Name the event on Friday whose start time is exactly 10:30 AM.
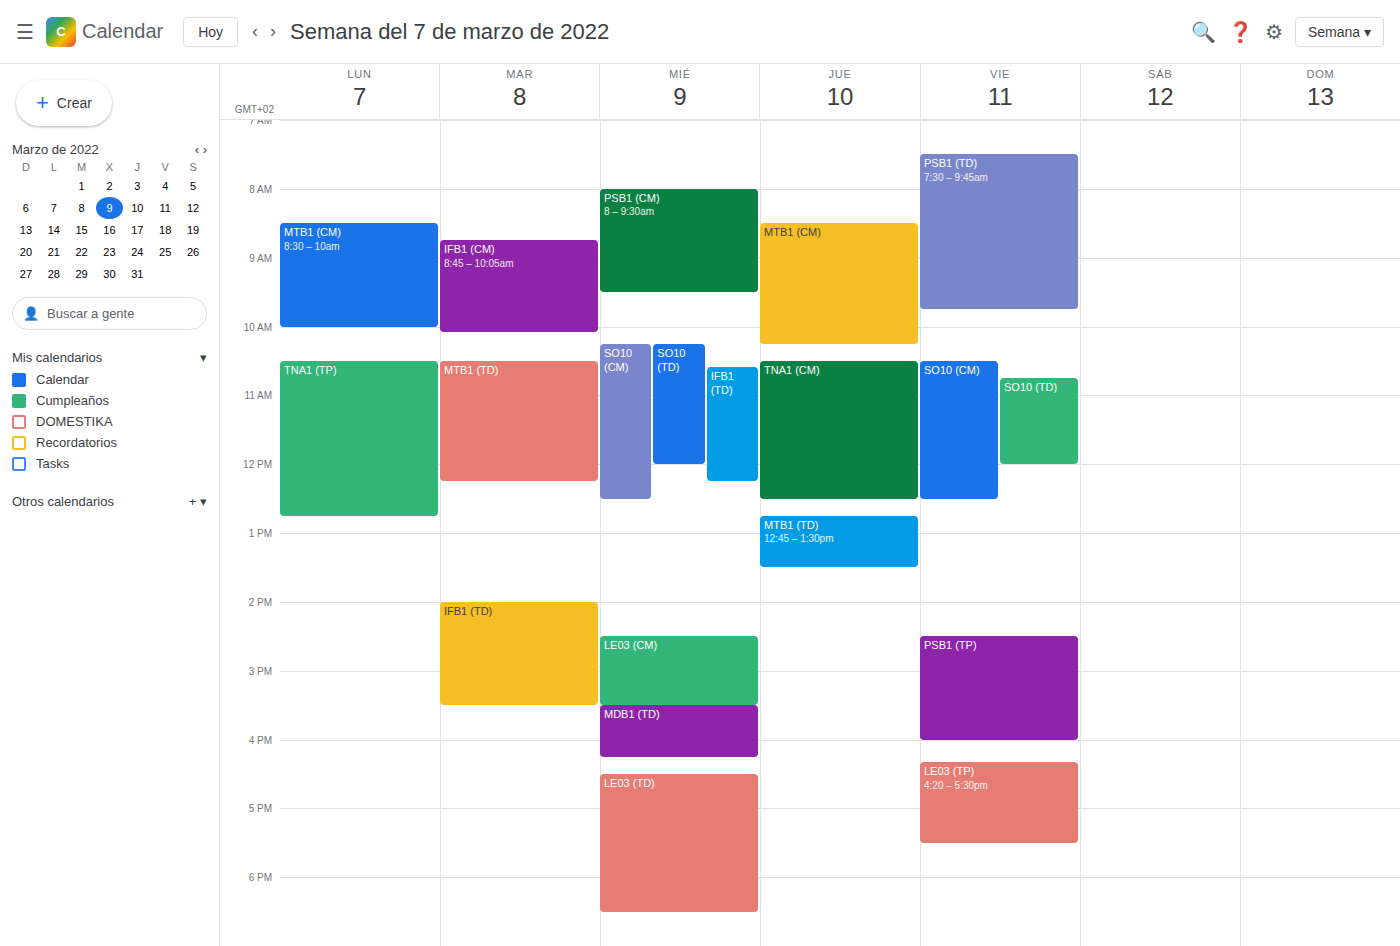
"SO10 (CM)"